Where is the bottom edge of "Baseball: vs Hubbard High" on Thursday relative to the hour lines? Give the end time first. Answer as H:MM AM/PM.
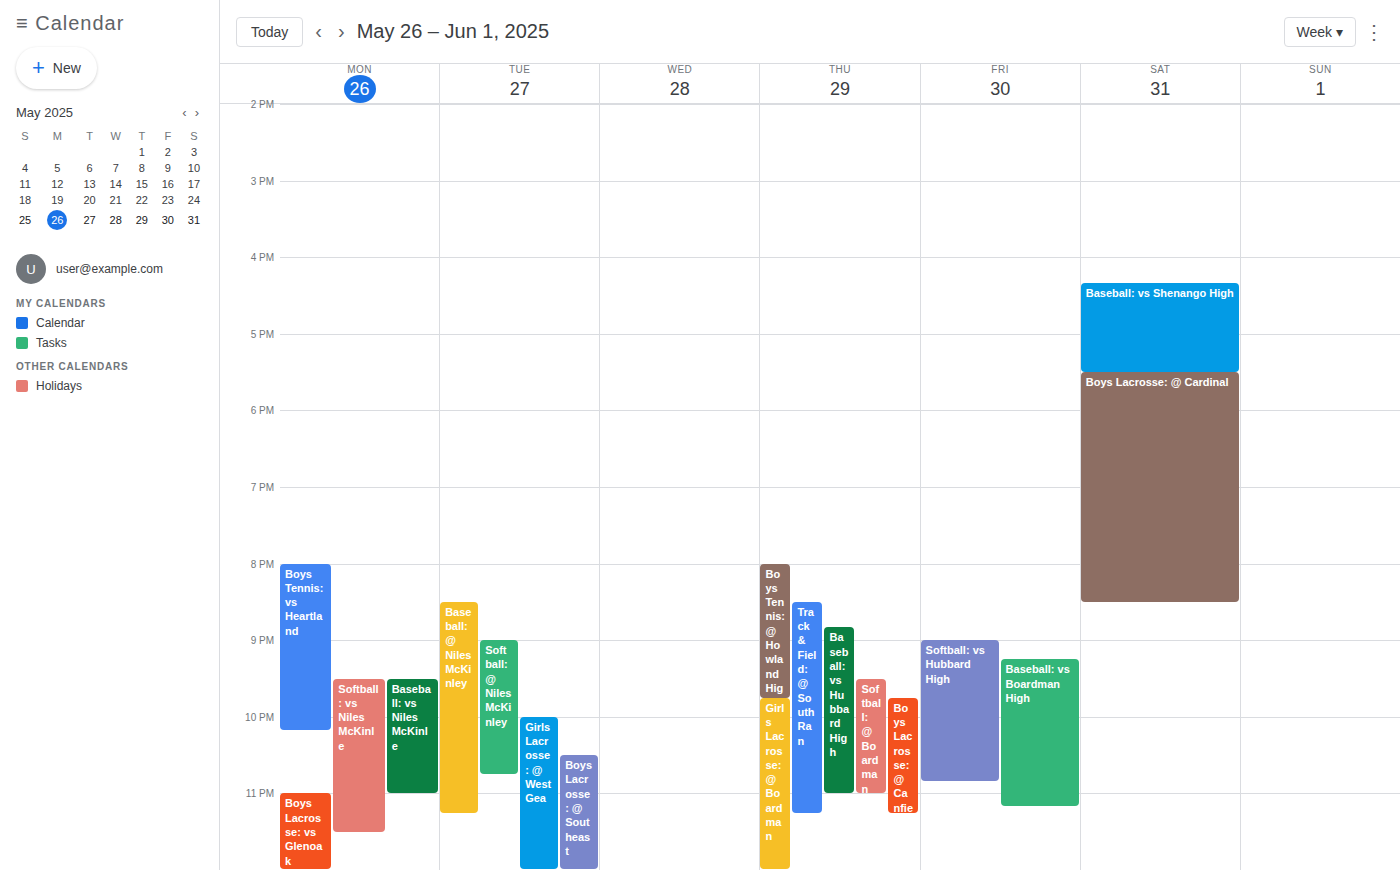
11:00 PM -- exactly on the 11 PM line.